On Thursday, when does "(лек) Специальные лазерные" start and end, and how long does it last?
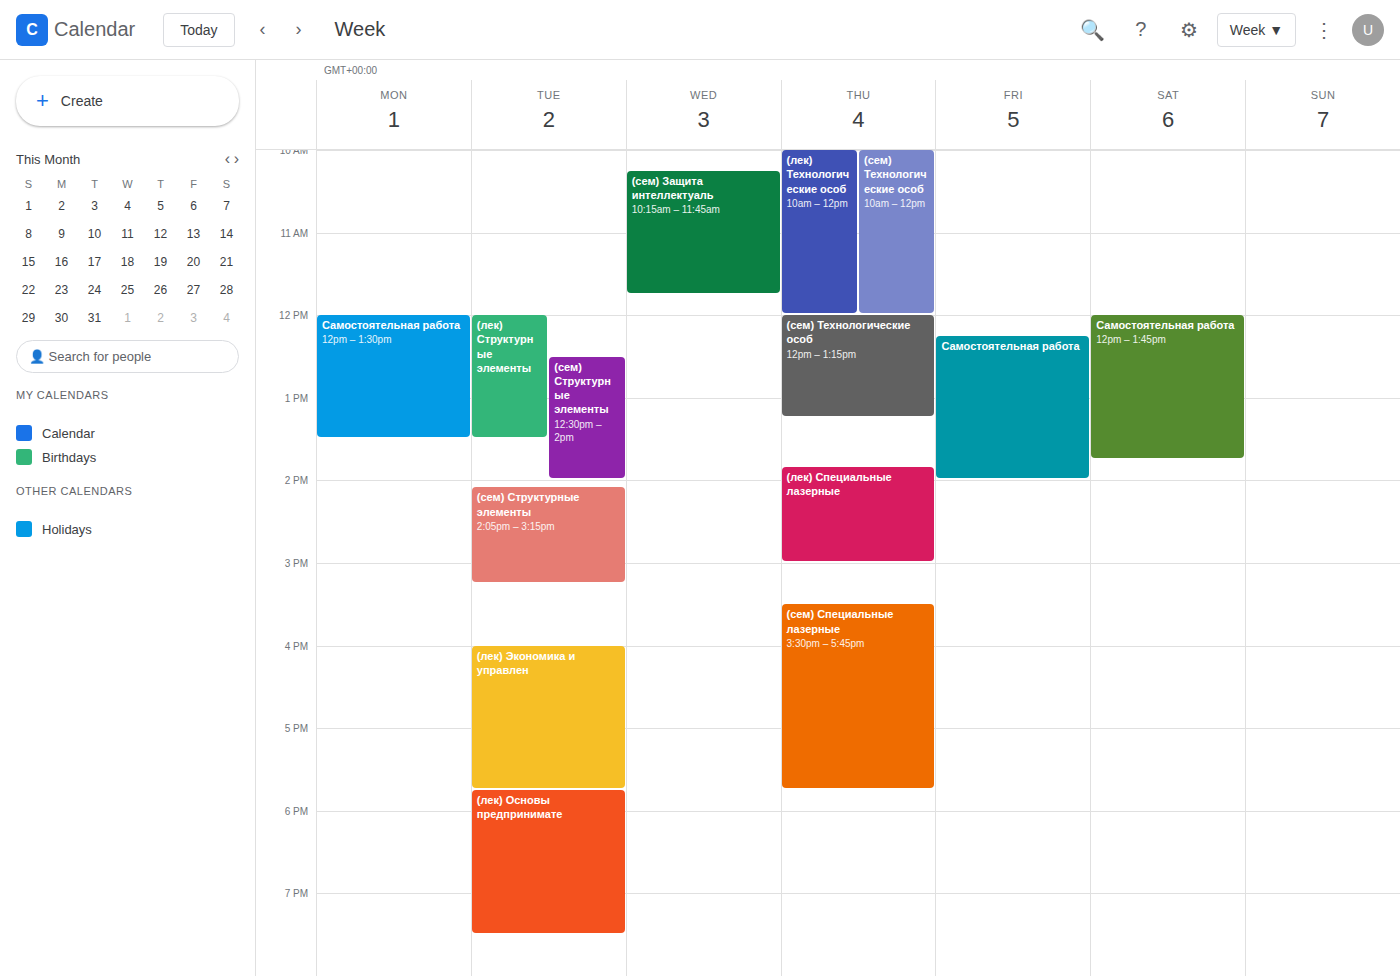
1:50 PM to 3:00 PM, 1 hour 10 minutes